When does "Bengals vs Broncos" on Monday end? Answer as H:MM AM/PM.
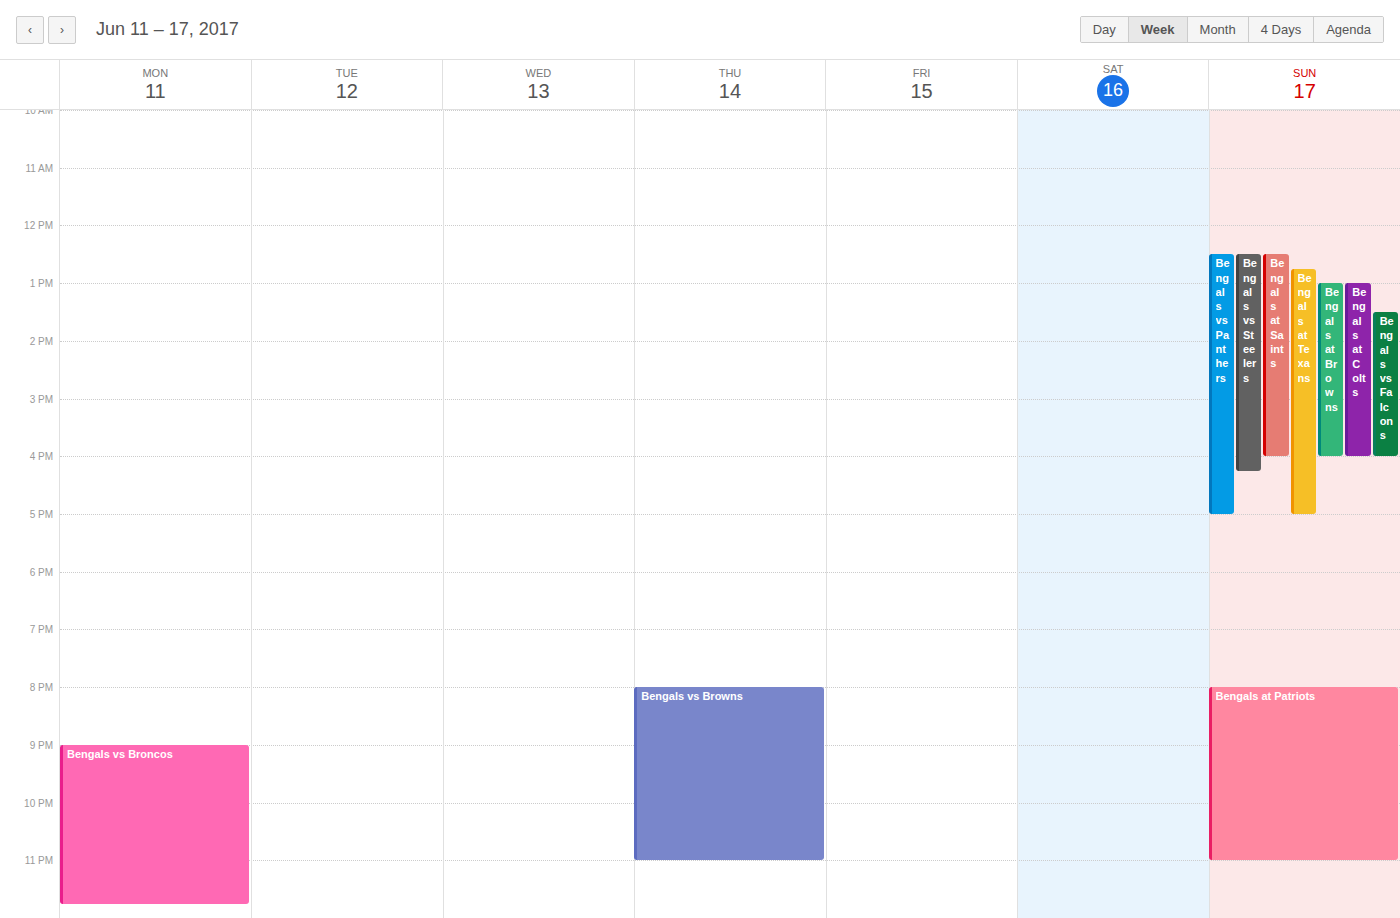
11:45 PM